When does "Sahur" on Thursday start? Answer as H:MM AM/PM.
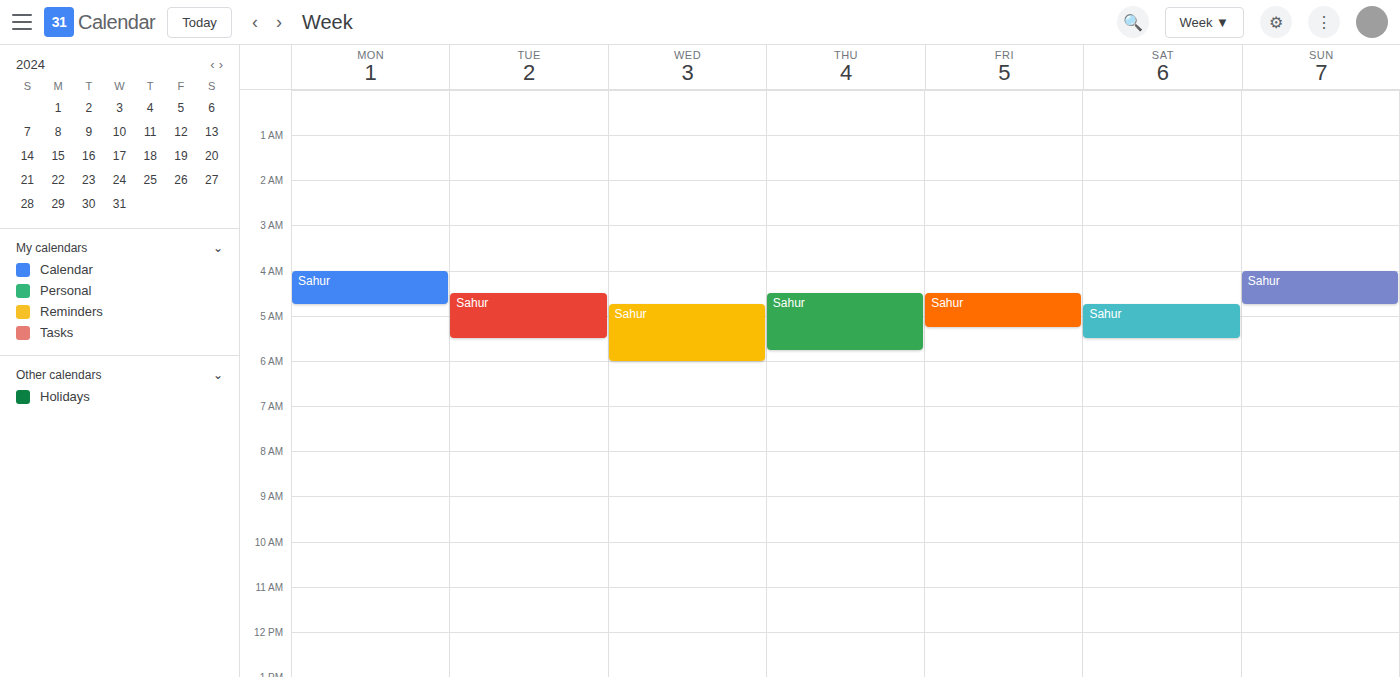
4:30 AM